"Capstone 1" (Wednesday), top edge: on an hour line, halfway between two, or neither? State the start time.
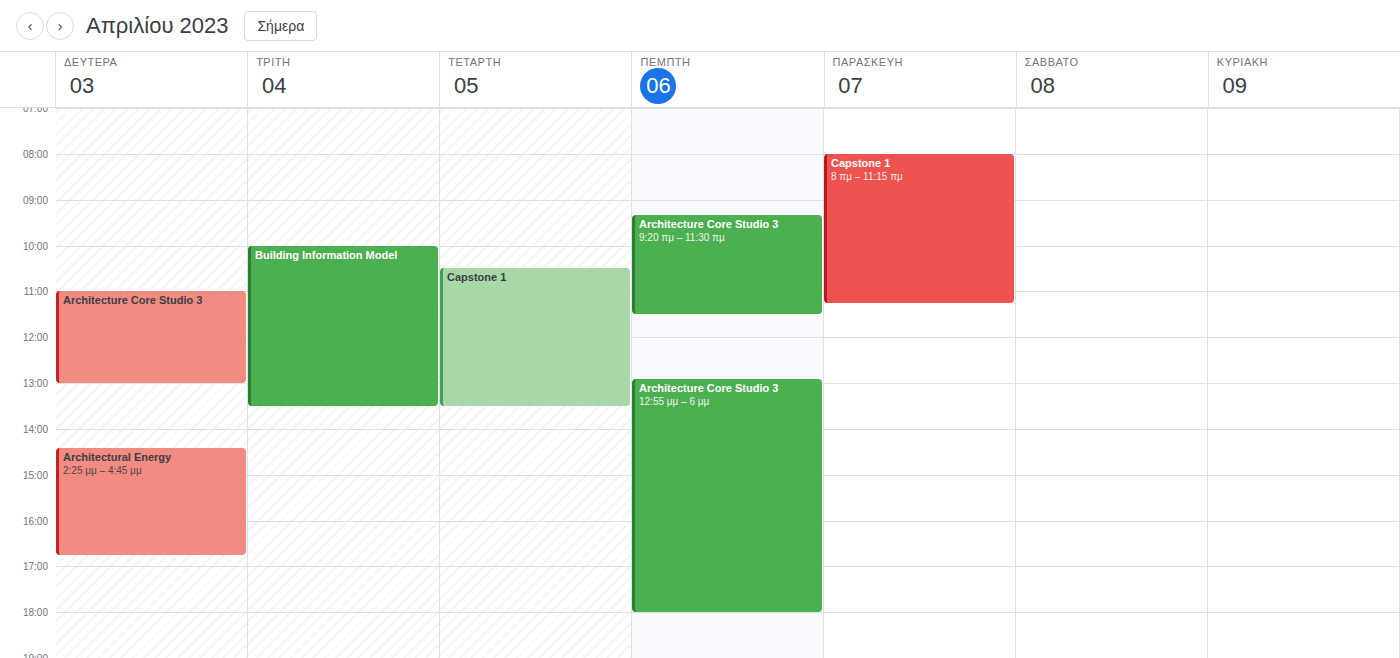
10:30 AM -- halfway between the 10 AM and 11 AM lines.